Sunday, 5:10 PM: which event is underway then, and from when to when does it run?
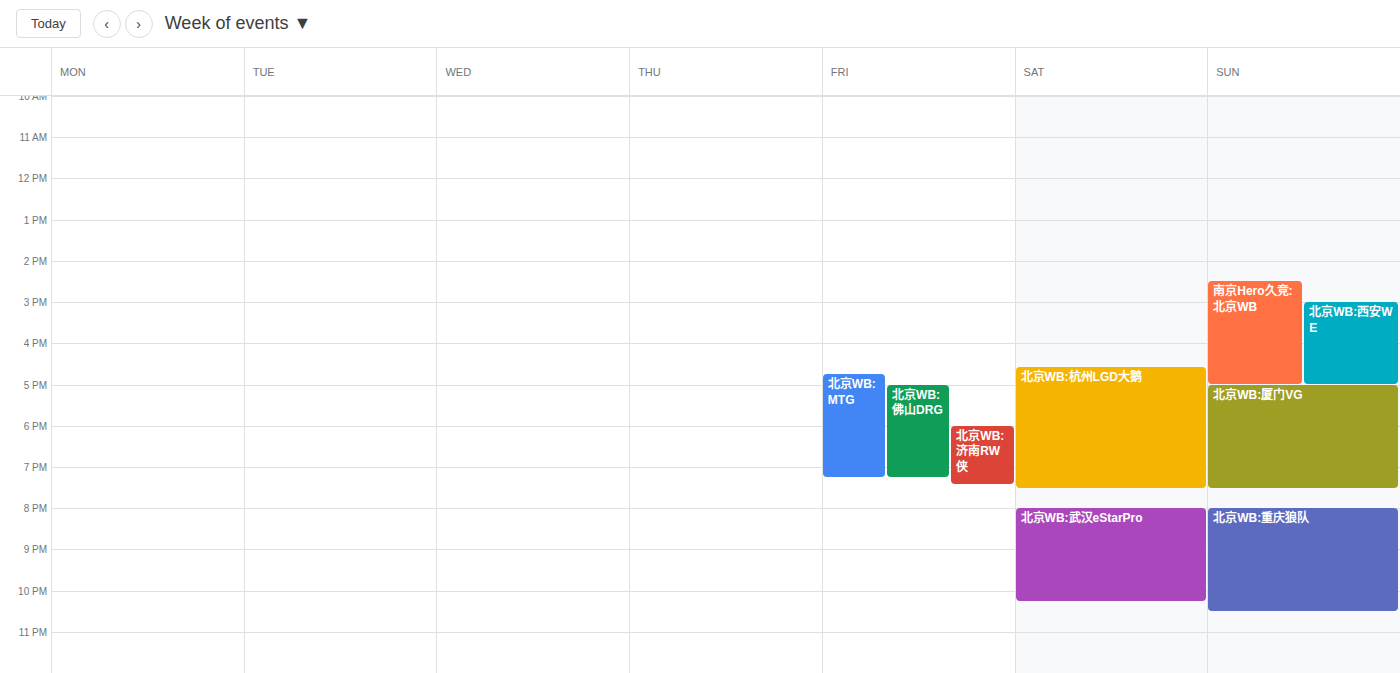
"北京WB:厦门VG", 5:00 PM to 7:30 PM